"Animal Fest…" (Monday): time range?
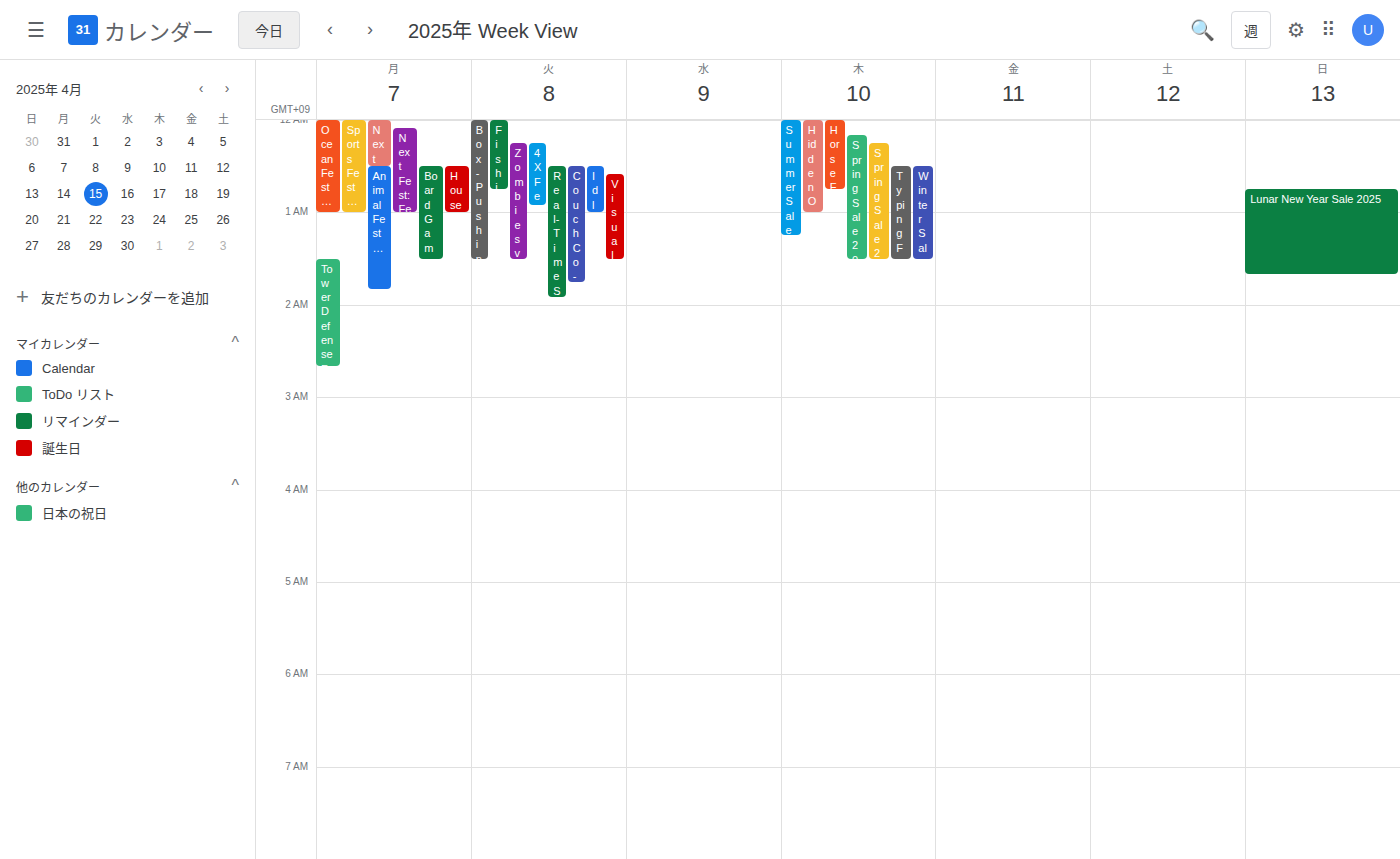
12:30 AM to 1:50 AM